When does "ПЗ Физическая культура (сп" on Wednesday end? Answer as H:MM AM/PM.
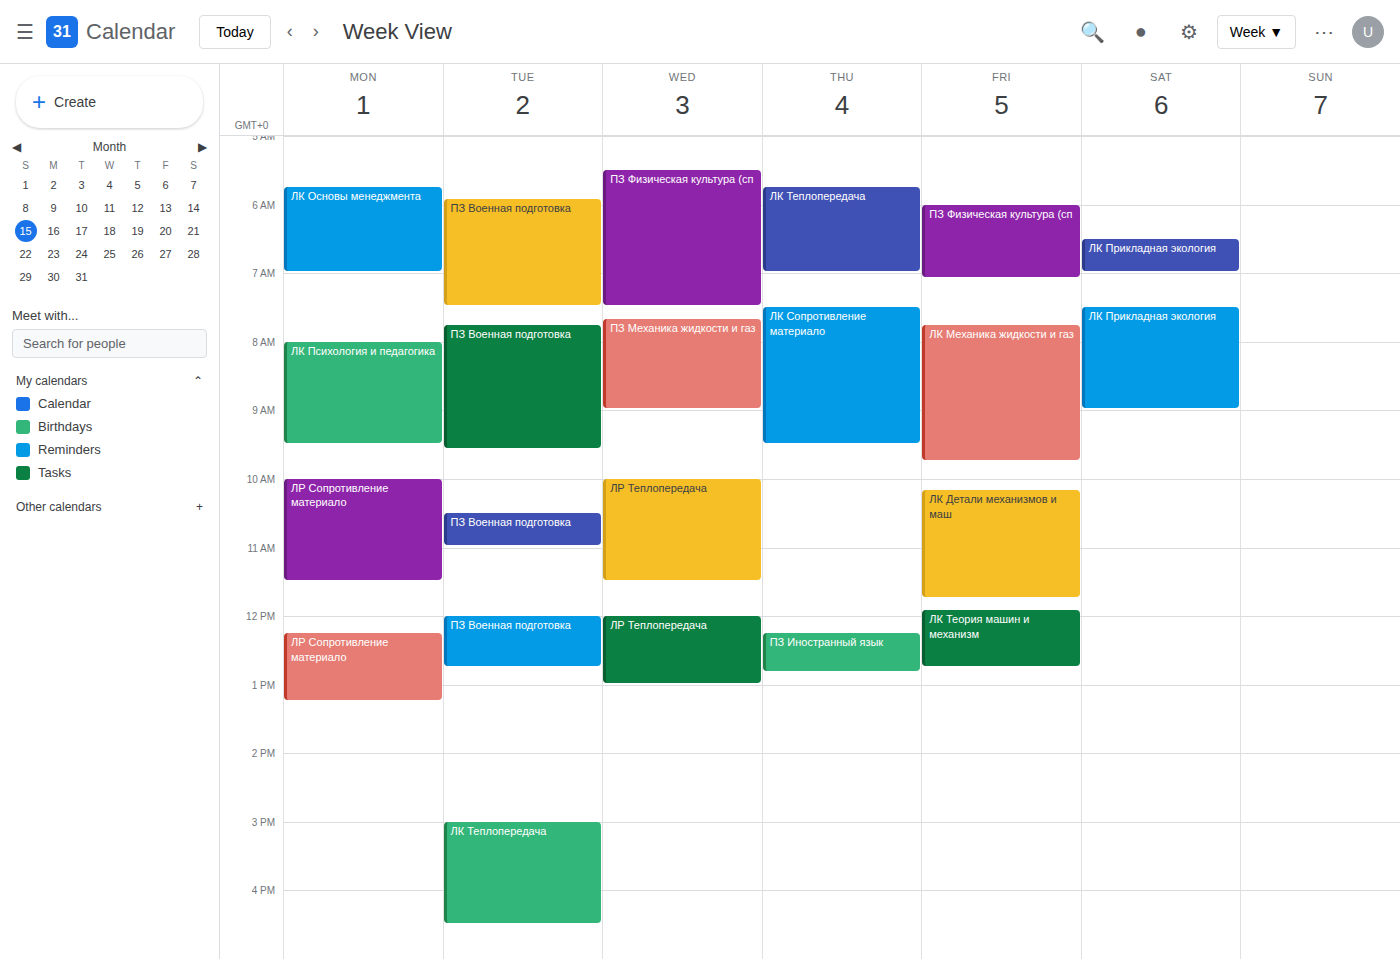
7:30 AM